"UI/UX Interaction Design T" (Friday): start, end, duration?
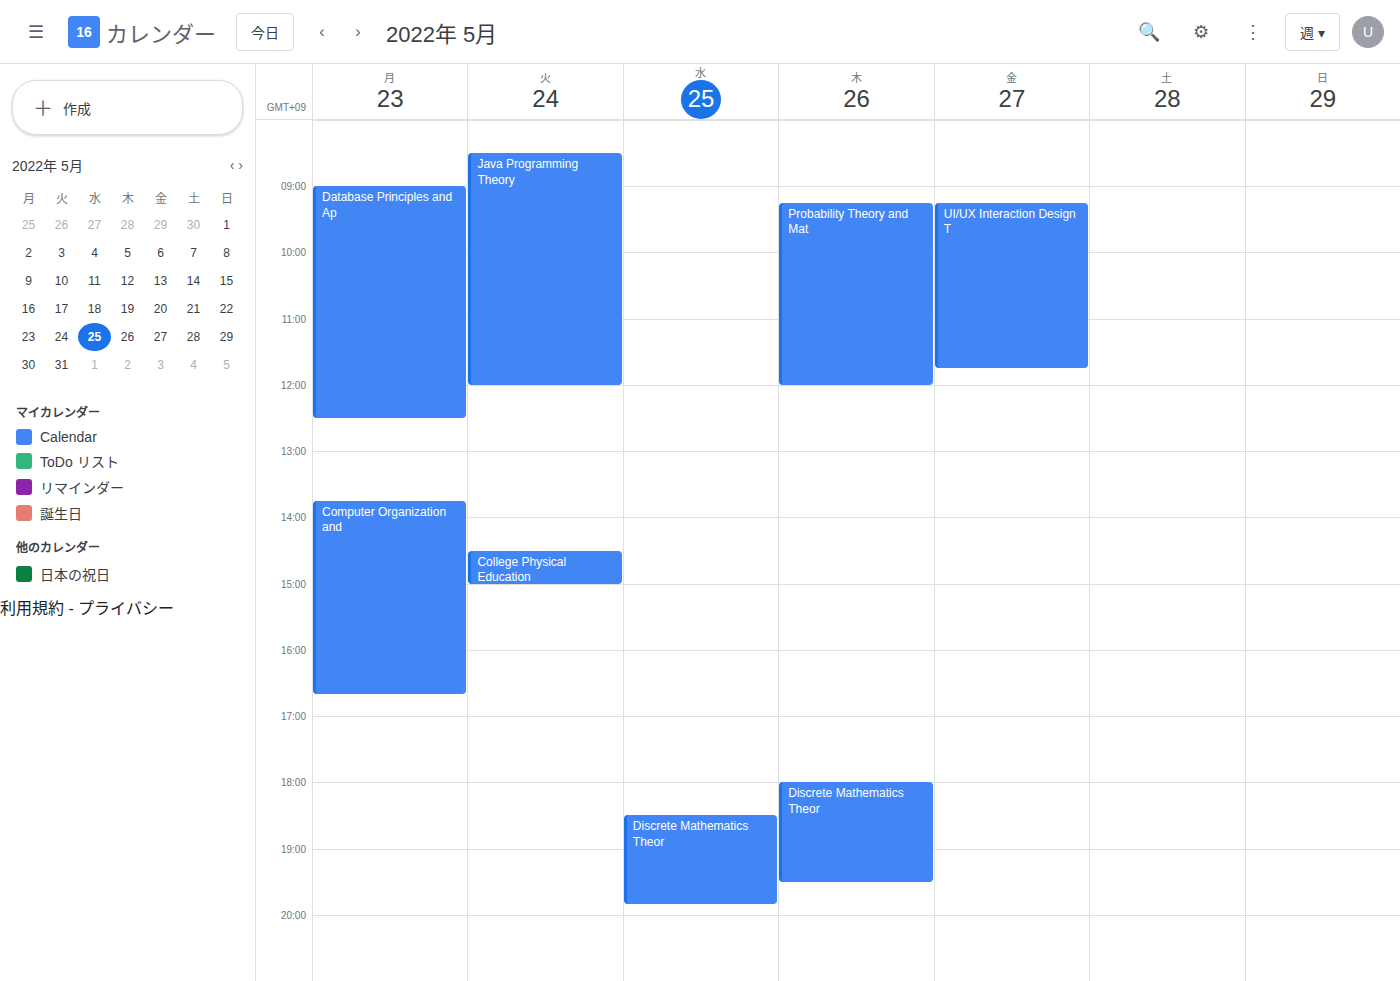
9:15 AM to 11:45 AM, 2 hours 30 minutes